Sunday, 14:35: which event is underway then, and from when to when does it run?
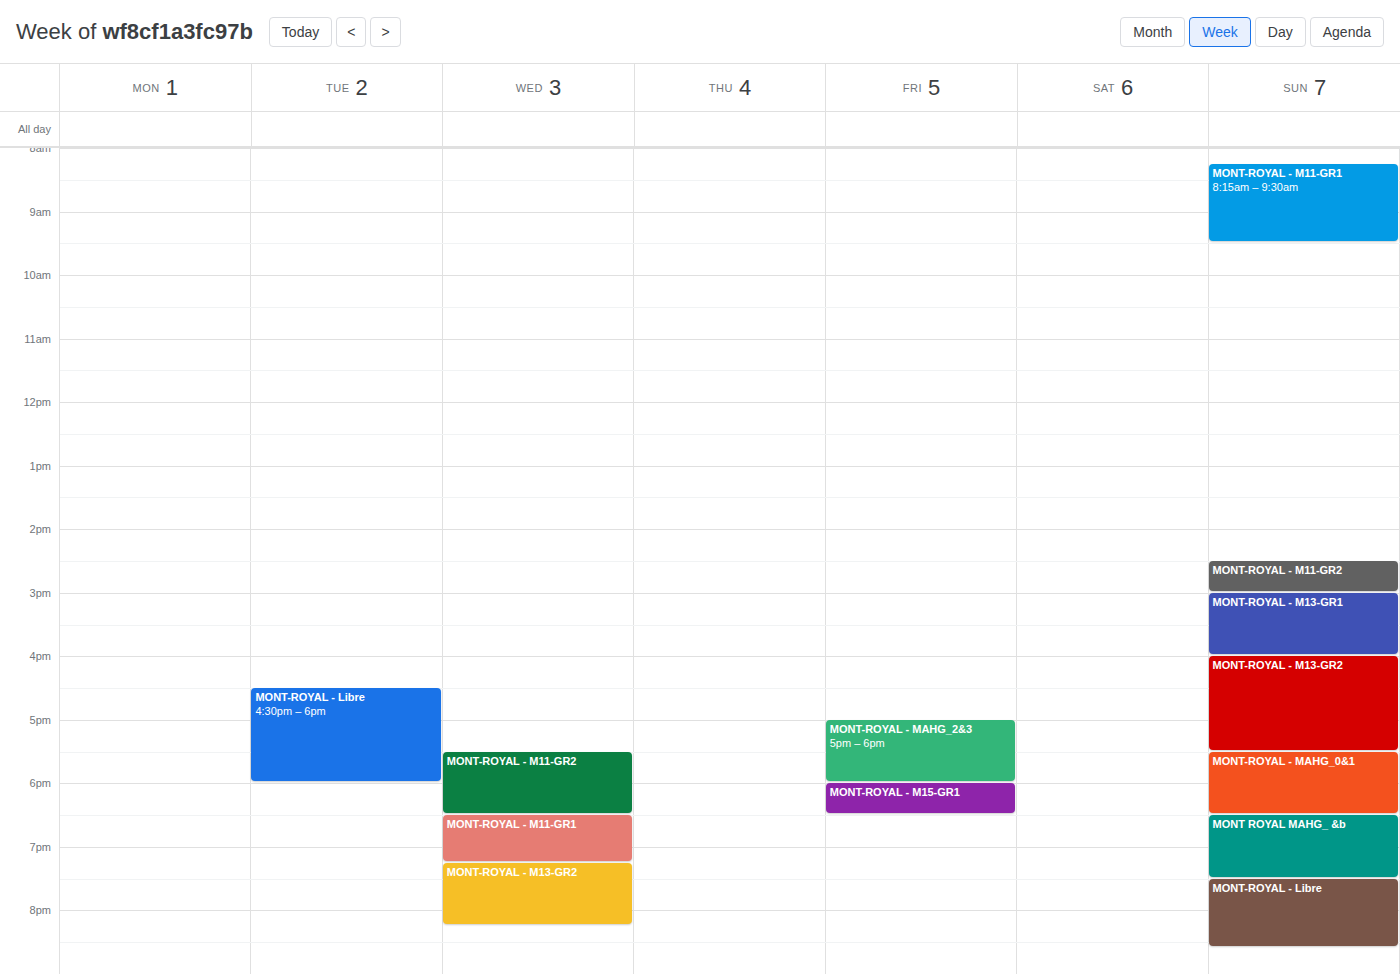
"MONT-ROYAL - M11-GR2", 14:30 to 15:00